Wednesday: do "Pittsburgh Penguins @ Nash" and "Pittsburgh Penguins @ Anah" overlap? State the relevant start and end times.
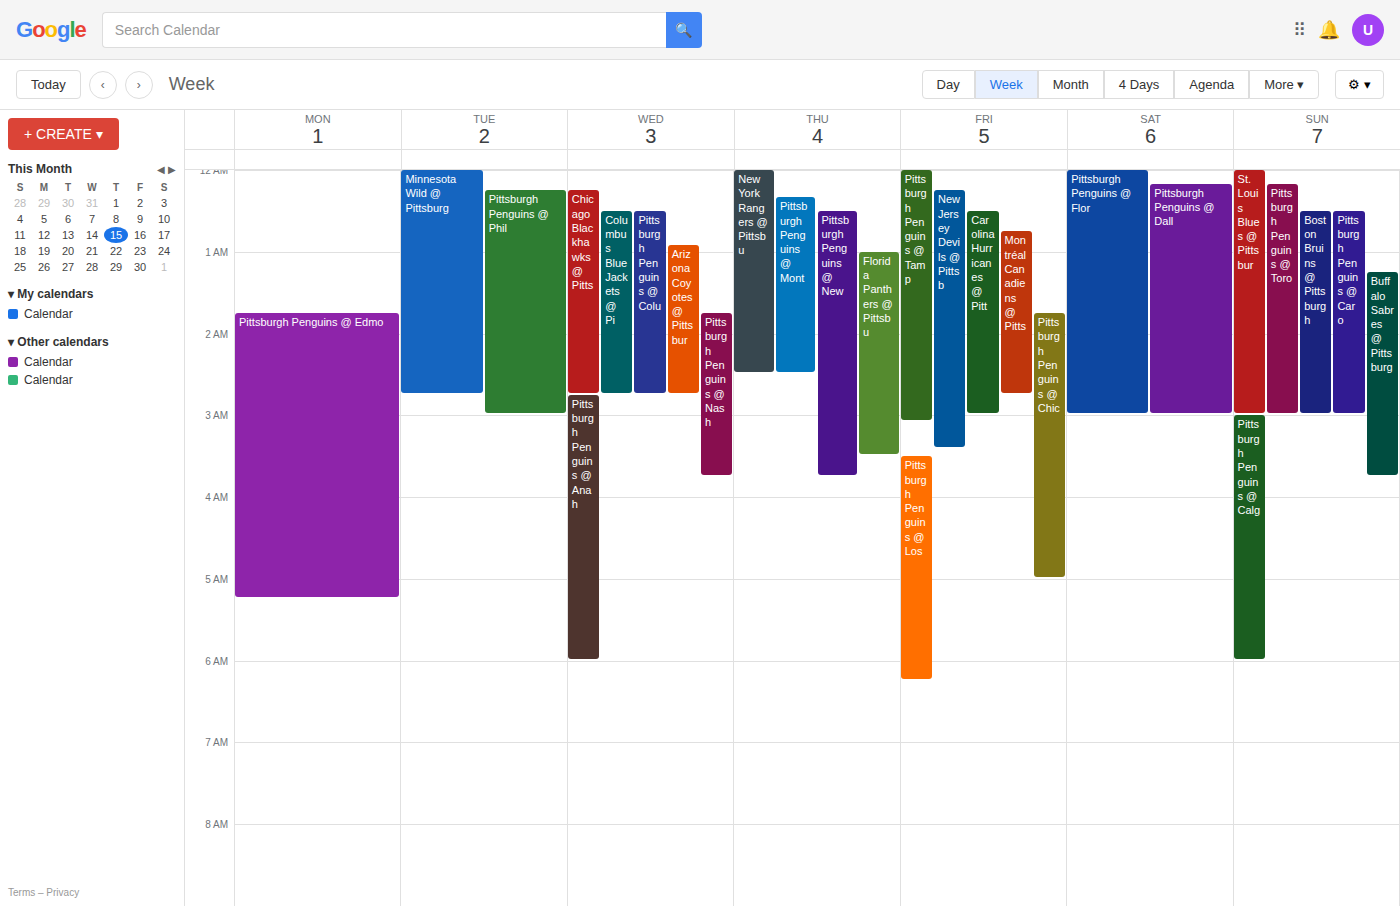
"Pittsburgh Penguins @ Anah" starts at 2:45 AM, before "Pittsburgh Penguins @ Nash" ends at 3:45 AM -- they overlap.